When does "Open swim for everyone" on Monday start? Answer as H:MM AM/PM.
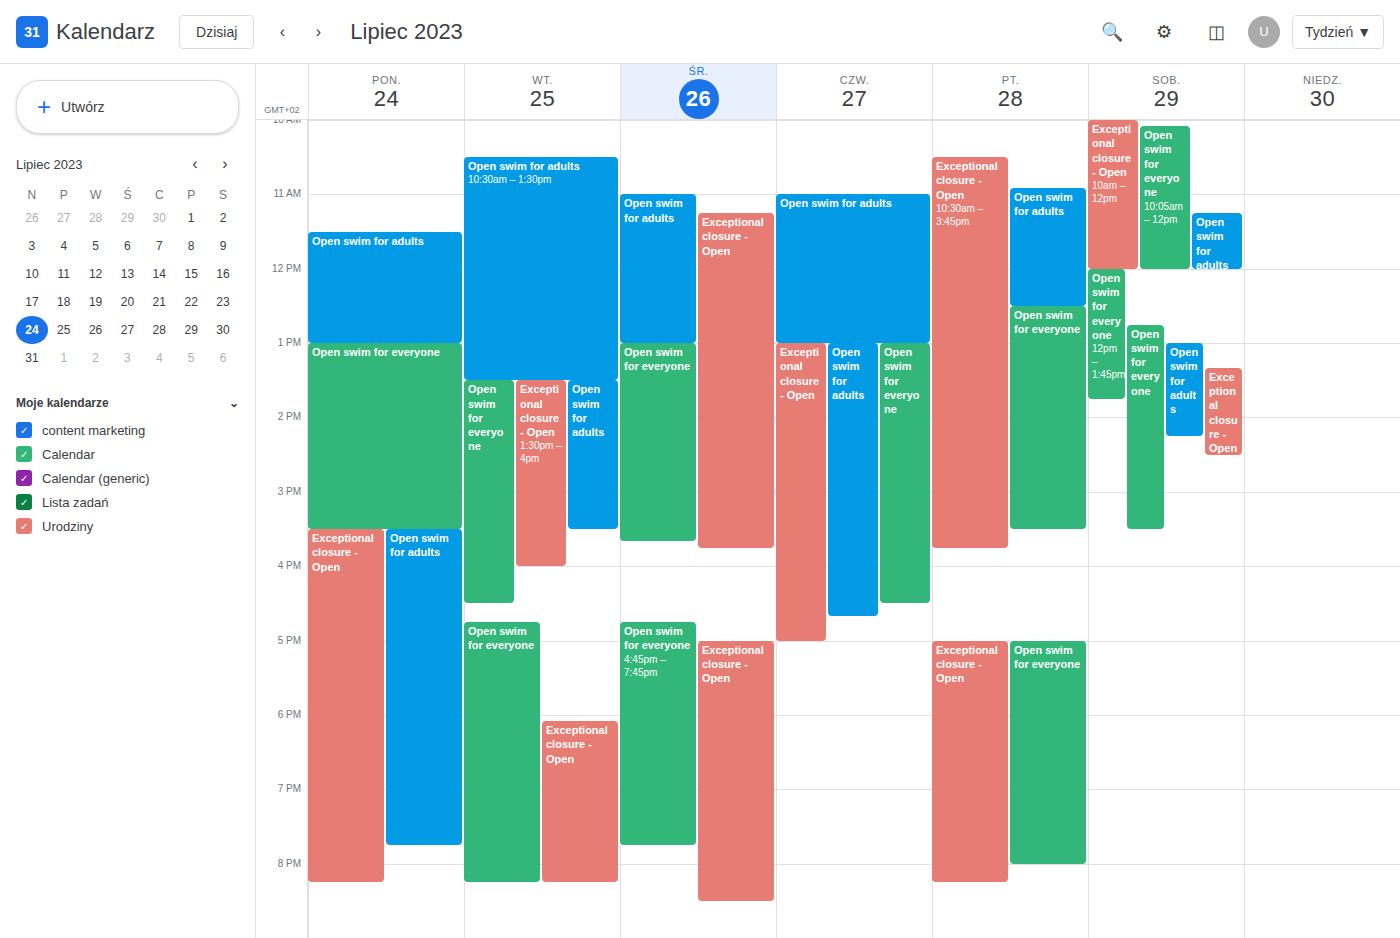
1:00 PM